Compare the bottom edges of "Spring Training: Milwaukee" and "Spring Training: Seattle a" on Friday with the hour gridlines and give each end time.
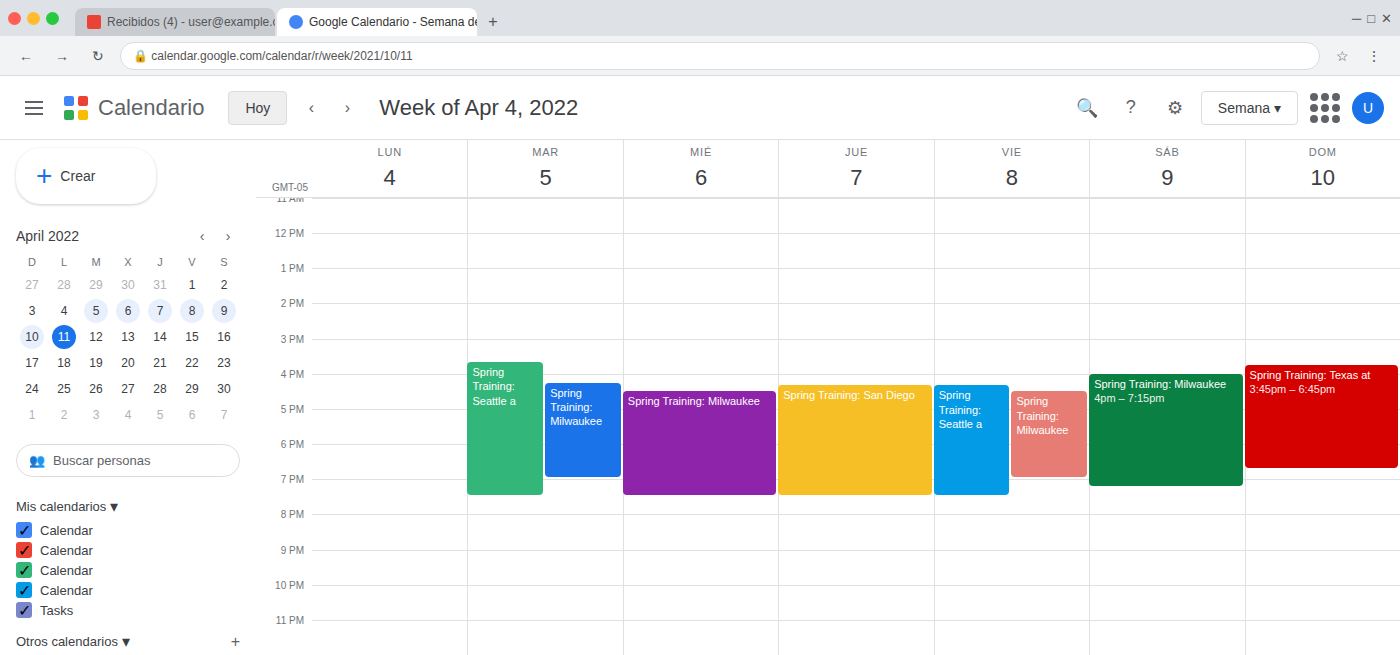
"Spring Training: Milwaukee": 7:00 PM, exactly on the 7 PM line. "Spring Training: Seattle a": 7:30 PM, halfway between the 7 PM and 8 PM lines.